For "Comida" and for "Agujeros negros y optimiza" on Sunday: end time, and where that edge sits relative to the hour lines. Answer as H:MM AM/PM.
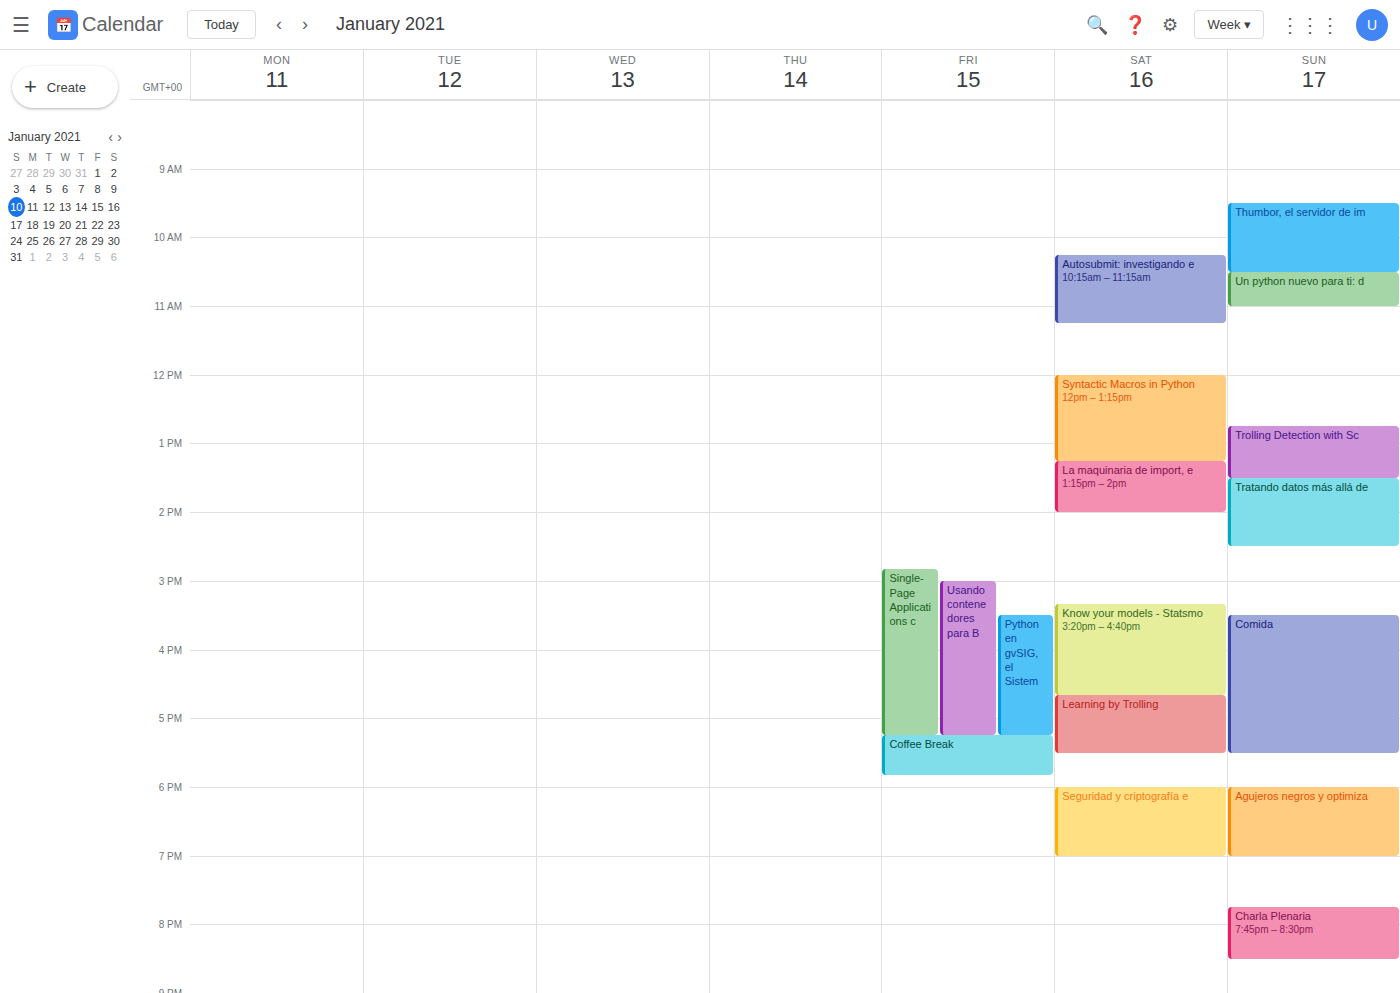
"Comida": 5:30 PM, halfway between the 5 PM and 6 PM lines. "Agujeros negros y optimiza": 7:00 PM, exactly on the 7 PM line.